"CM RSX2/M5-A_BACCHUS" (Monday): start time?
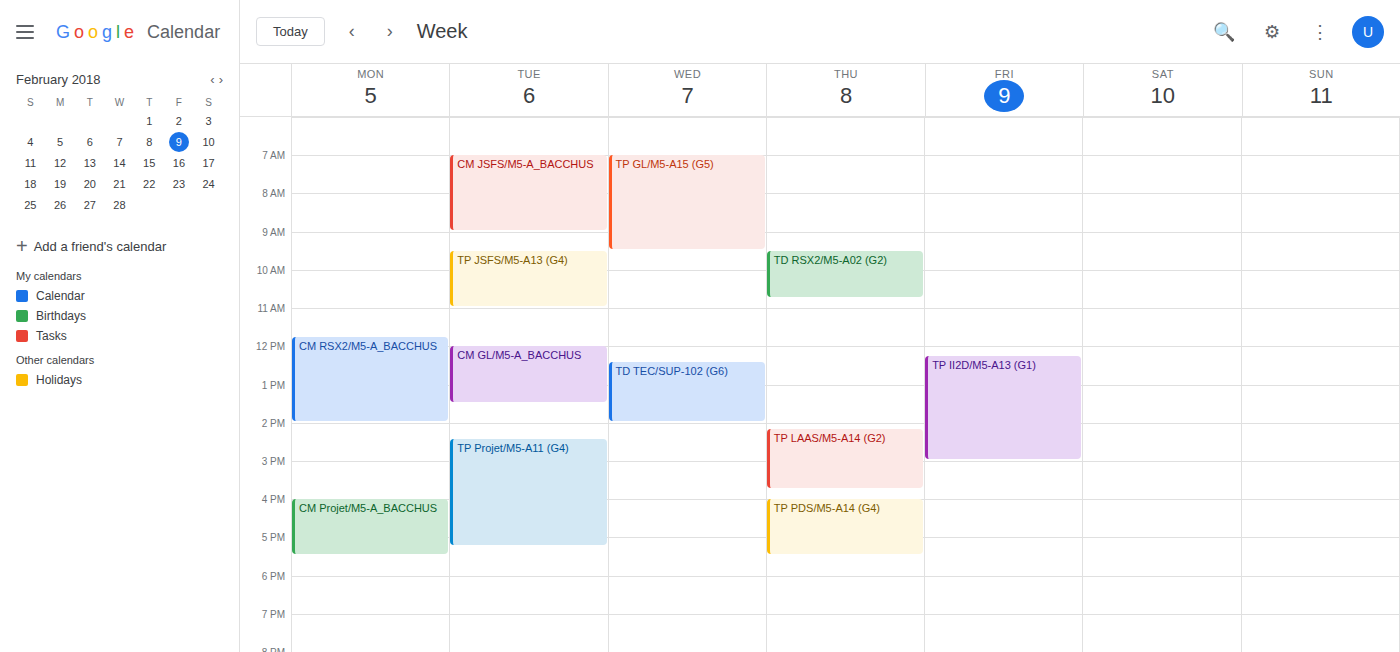
11:45